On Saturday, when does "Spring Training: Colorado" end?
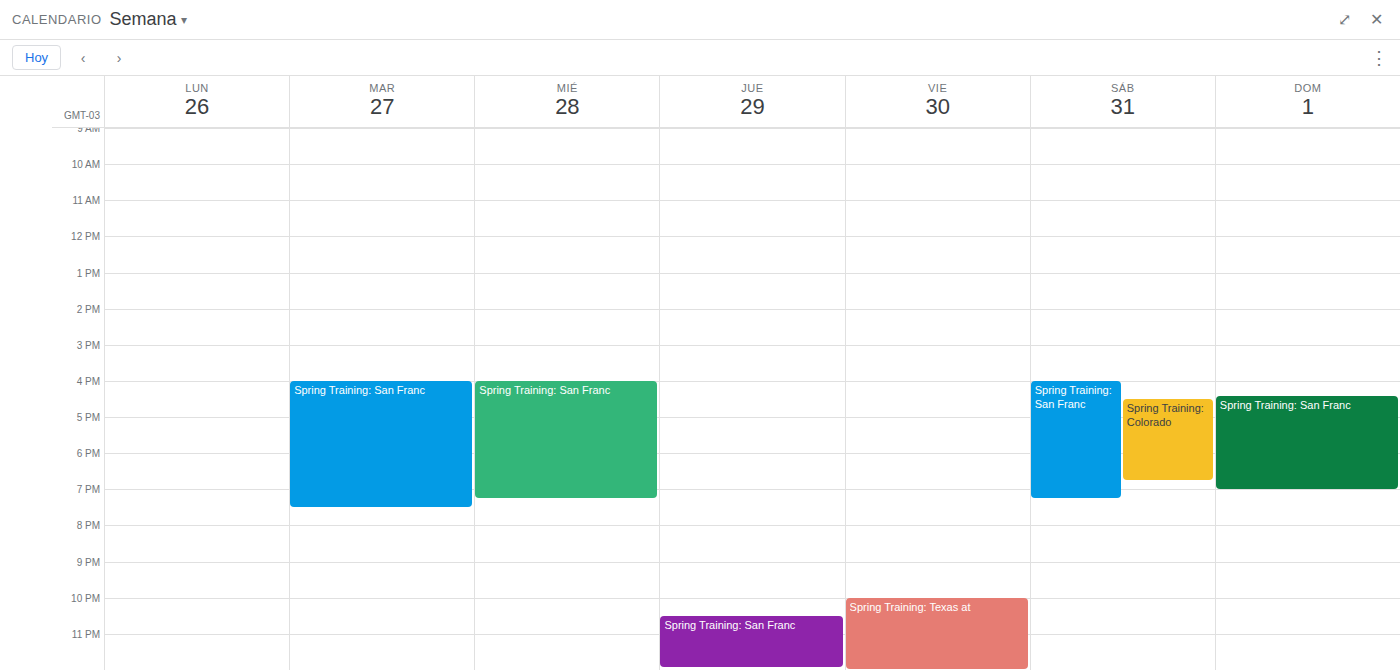
6:45 PM